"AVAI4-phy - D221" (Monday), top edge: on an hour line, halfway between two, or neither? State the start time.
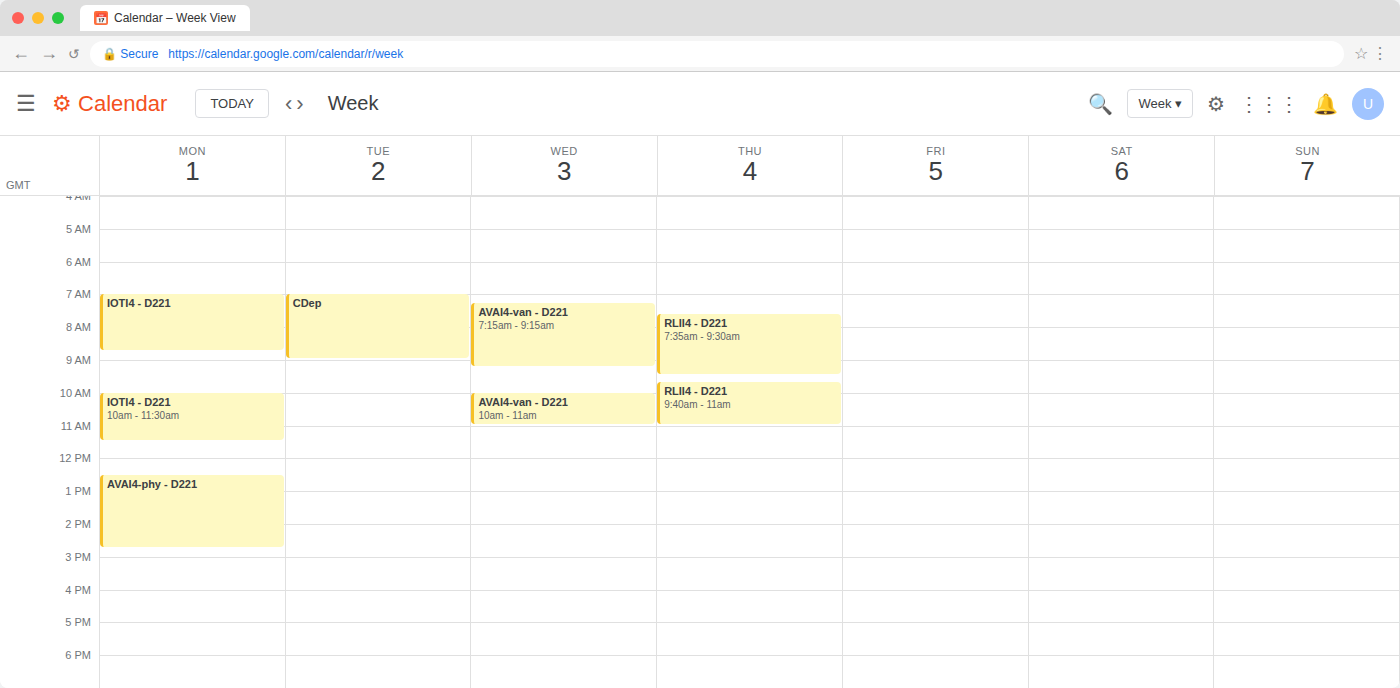
12:30 PM -- halfway between the 12 PM and 1 PM lines.